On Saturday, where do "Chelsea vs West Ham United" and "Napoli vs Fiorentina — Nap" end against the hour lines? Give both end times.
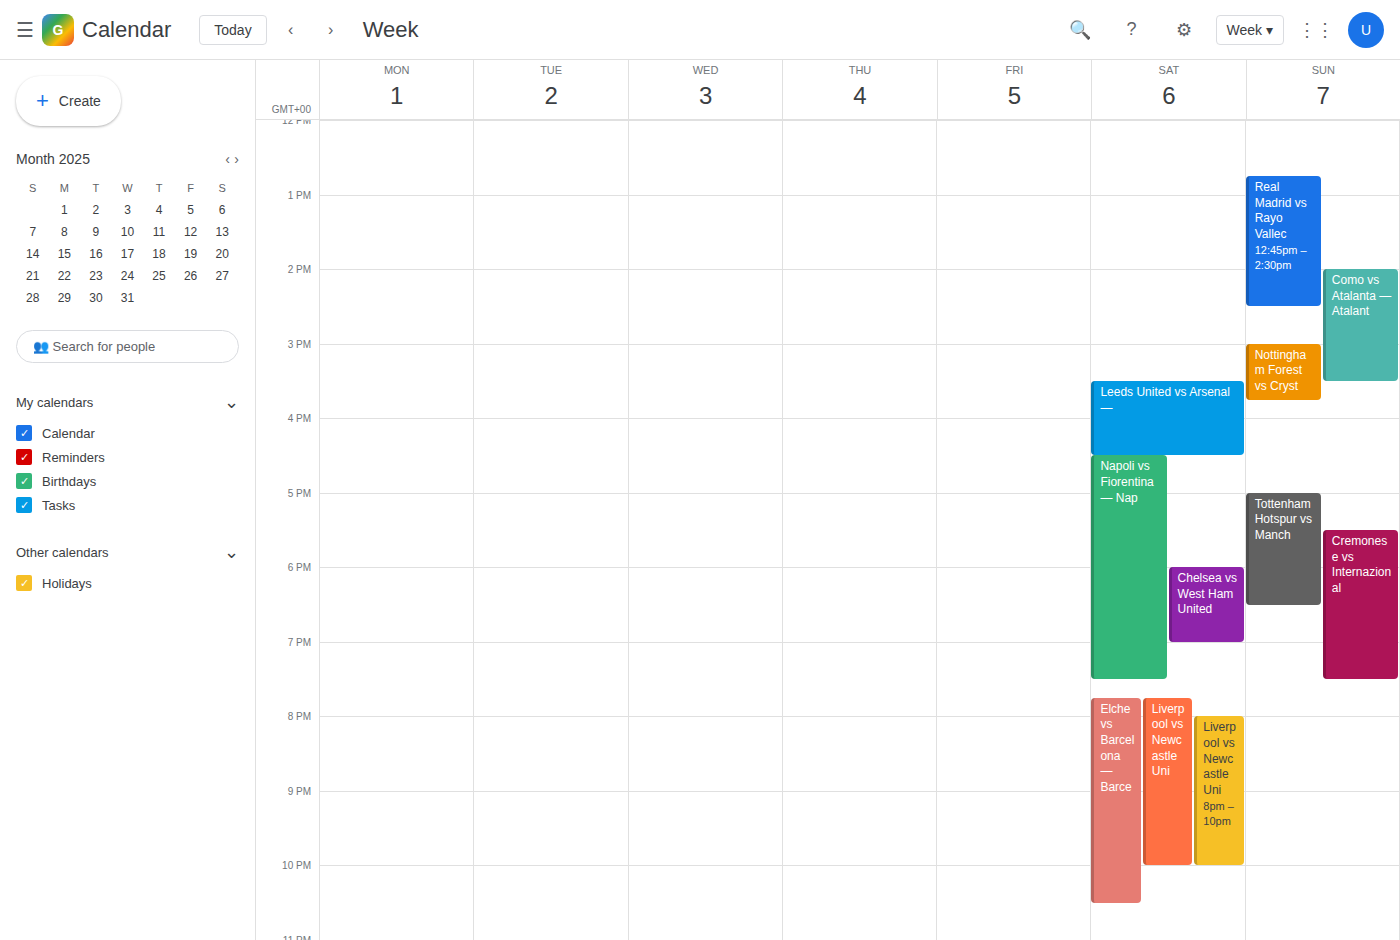
"Chelsea vs West Ham United": 7:00 PM, exactly on the 7 PM line. "Napoli vs Fiorentina — Nap": 7:30 PM, halfway between the 7 PM and 8 PM lines.